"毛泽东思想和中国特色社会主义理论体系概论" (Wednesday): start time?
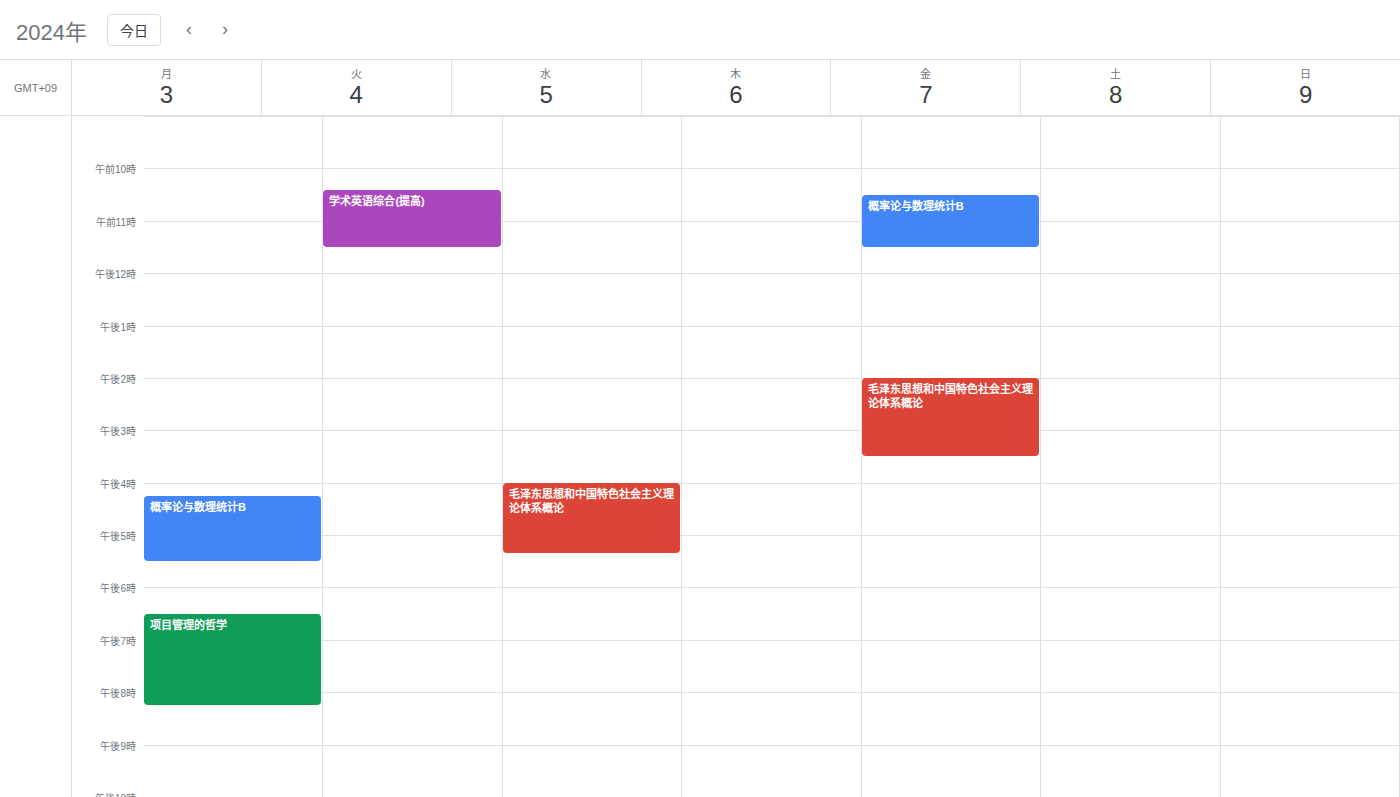
4:00 PM